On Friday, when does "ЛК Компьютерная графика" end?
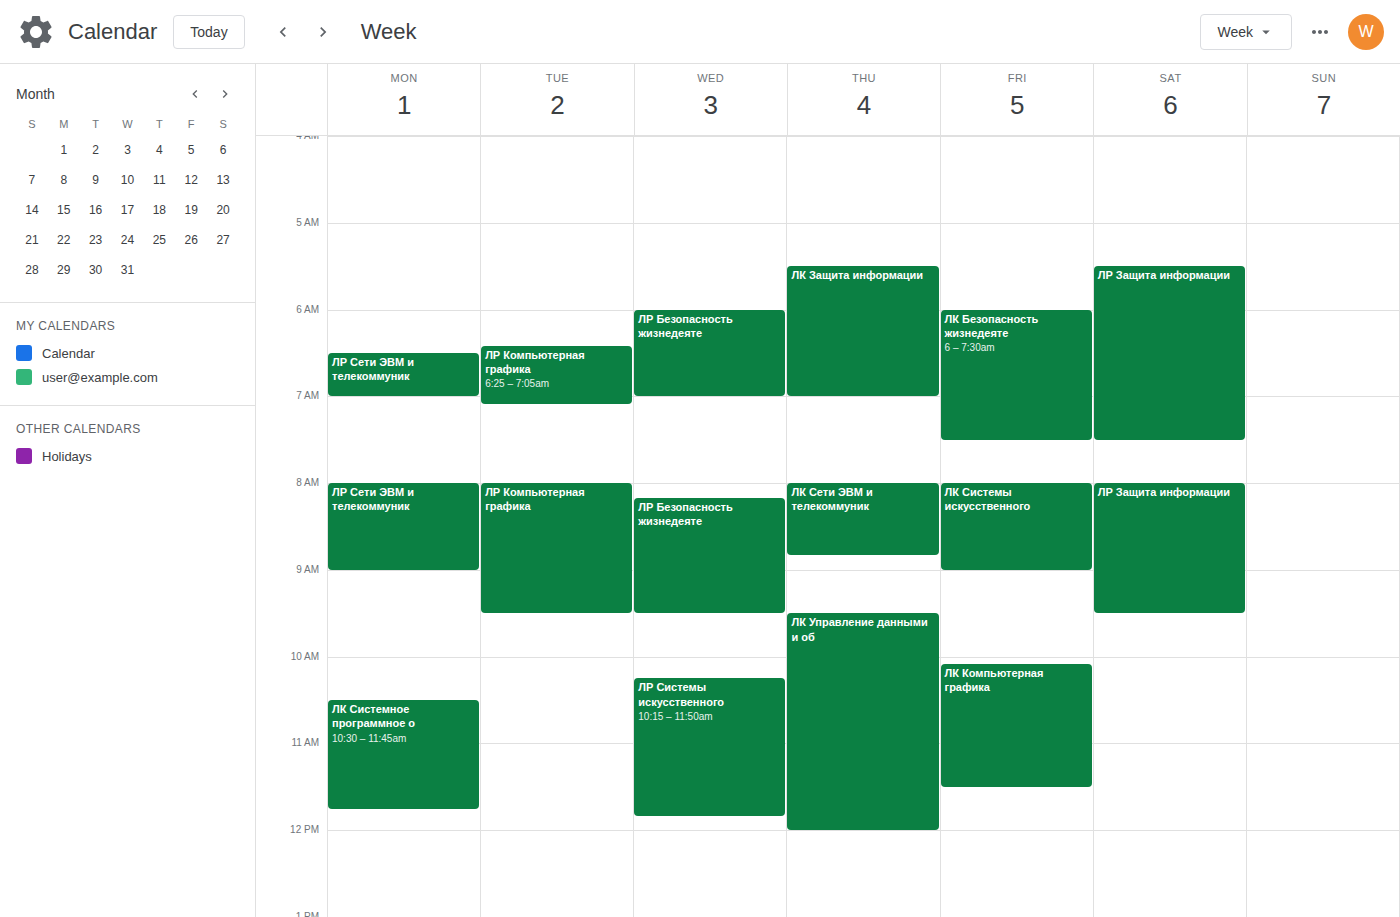
11:30 AM